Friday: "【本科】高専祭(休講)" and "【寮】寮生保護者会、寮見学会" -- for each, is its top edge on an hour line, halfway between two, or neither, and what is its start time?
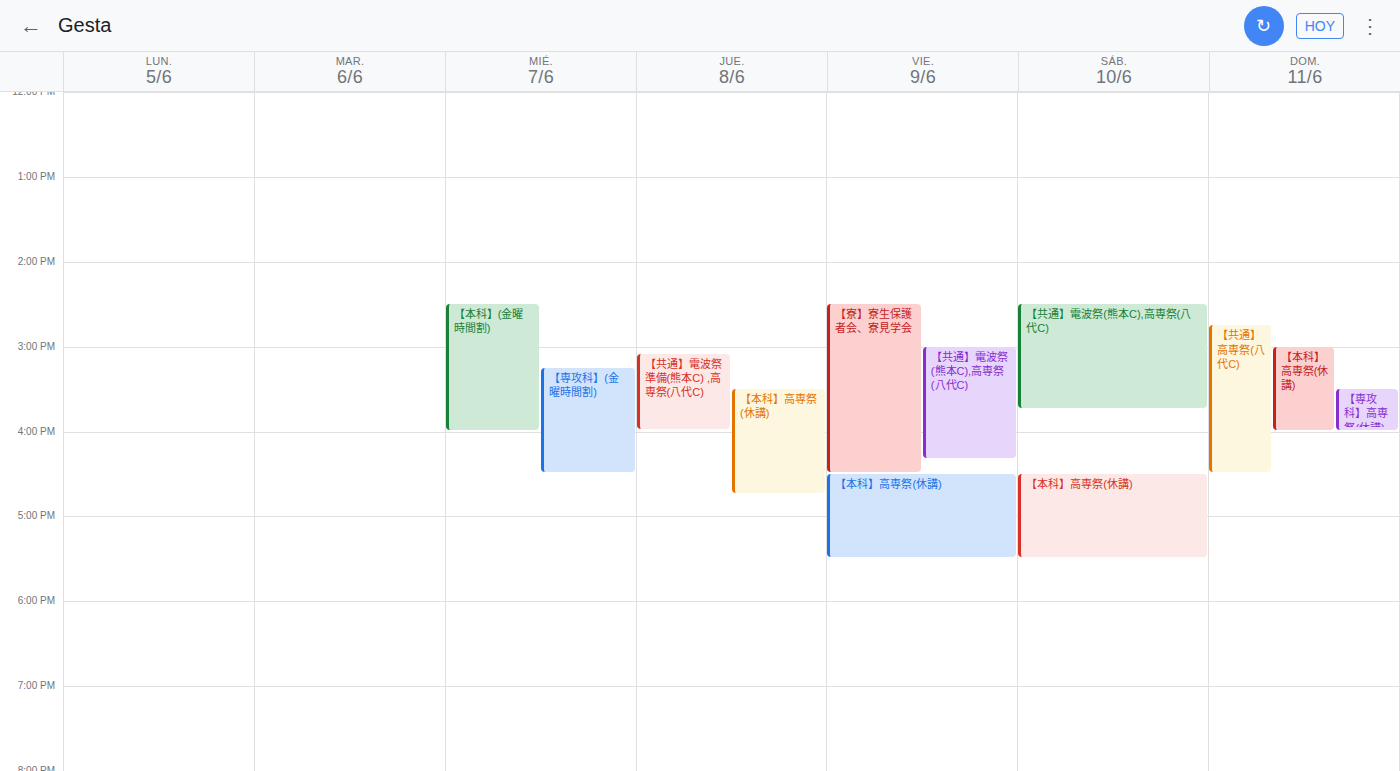
"【本科】高専祭(休講)": 4:30 PM, halfway between the 4 PM and 5 PM lines. "【寮】寮生保護者会、寮見学会": 2:30 PM, halfway between the 2 PM and 3 PM lines.